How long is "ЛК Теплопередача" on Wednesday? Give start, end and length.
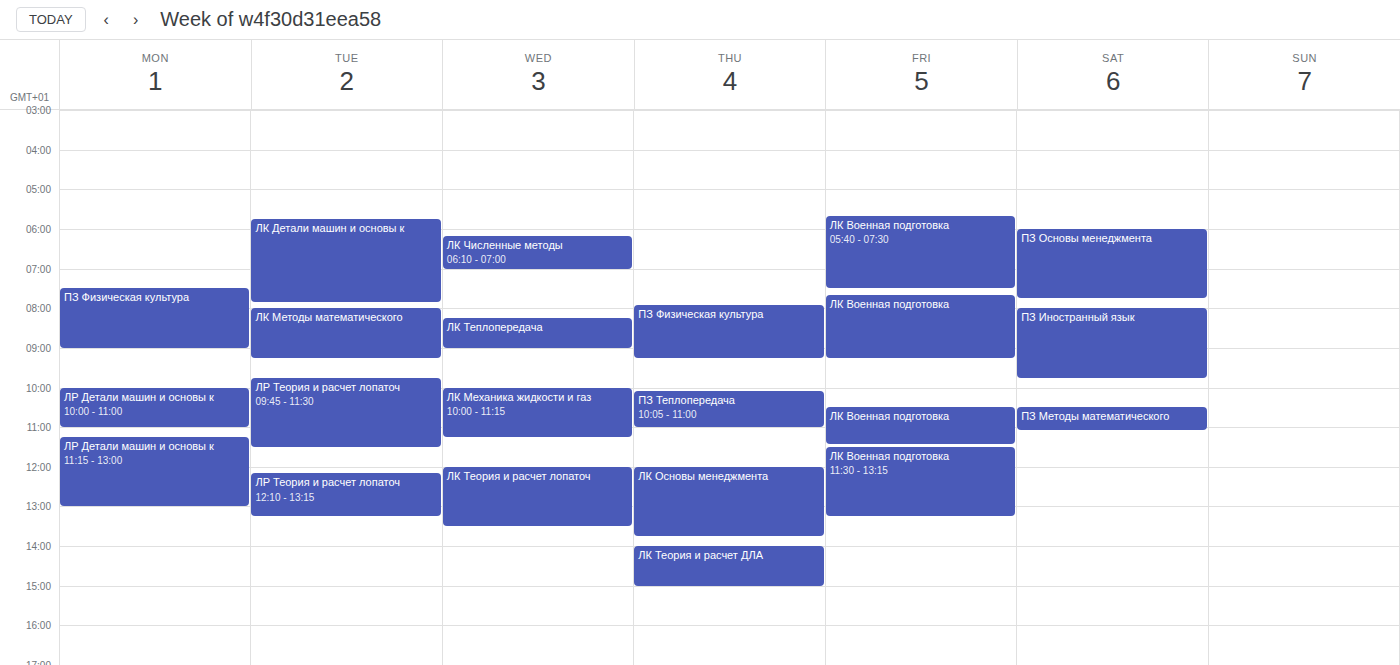
8:15 AM to 9:00 AM, 45 minutes